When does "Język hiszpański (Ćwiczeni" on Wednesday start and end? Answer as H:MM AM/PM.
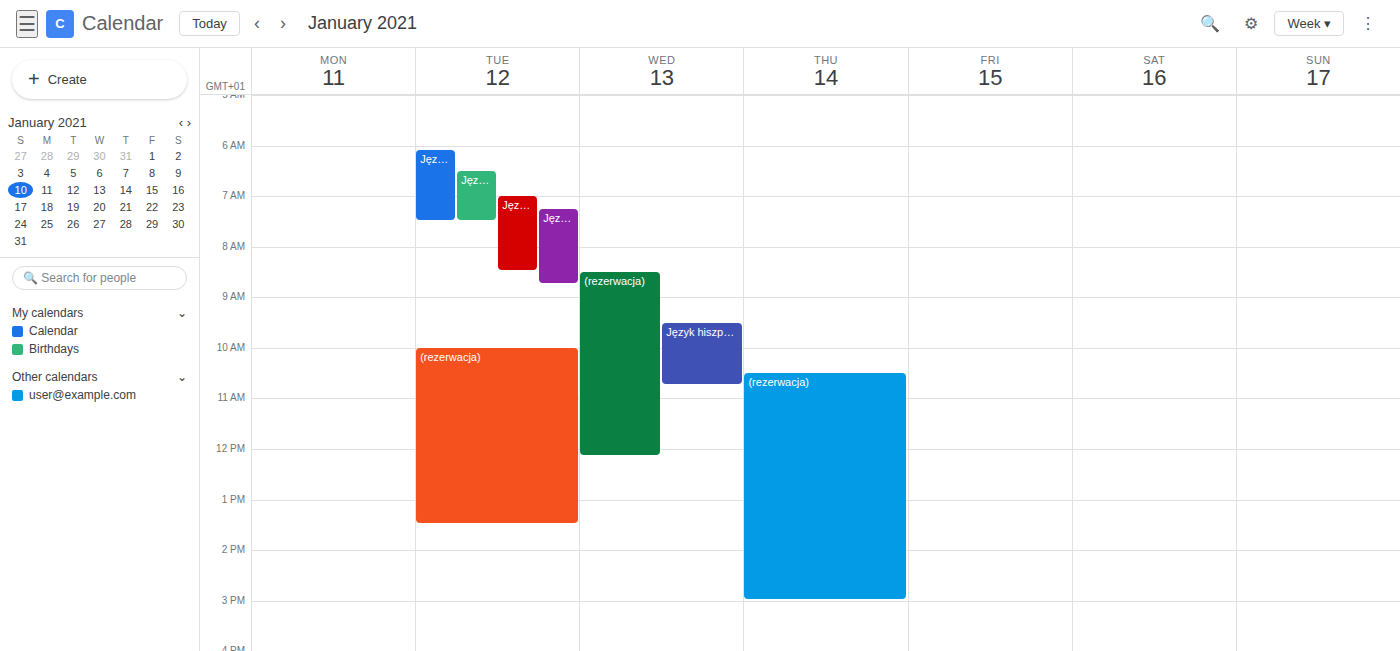
9:30 AM to 10:45 AM